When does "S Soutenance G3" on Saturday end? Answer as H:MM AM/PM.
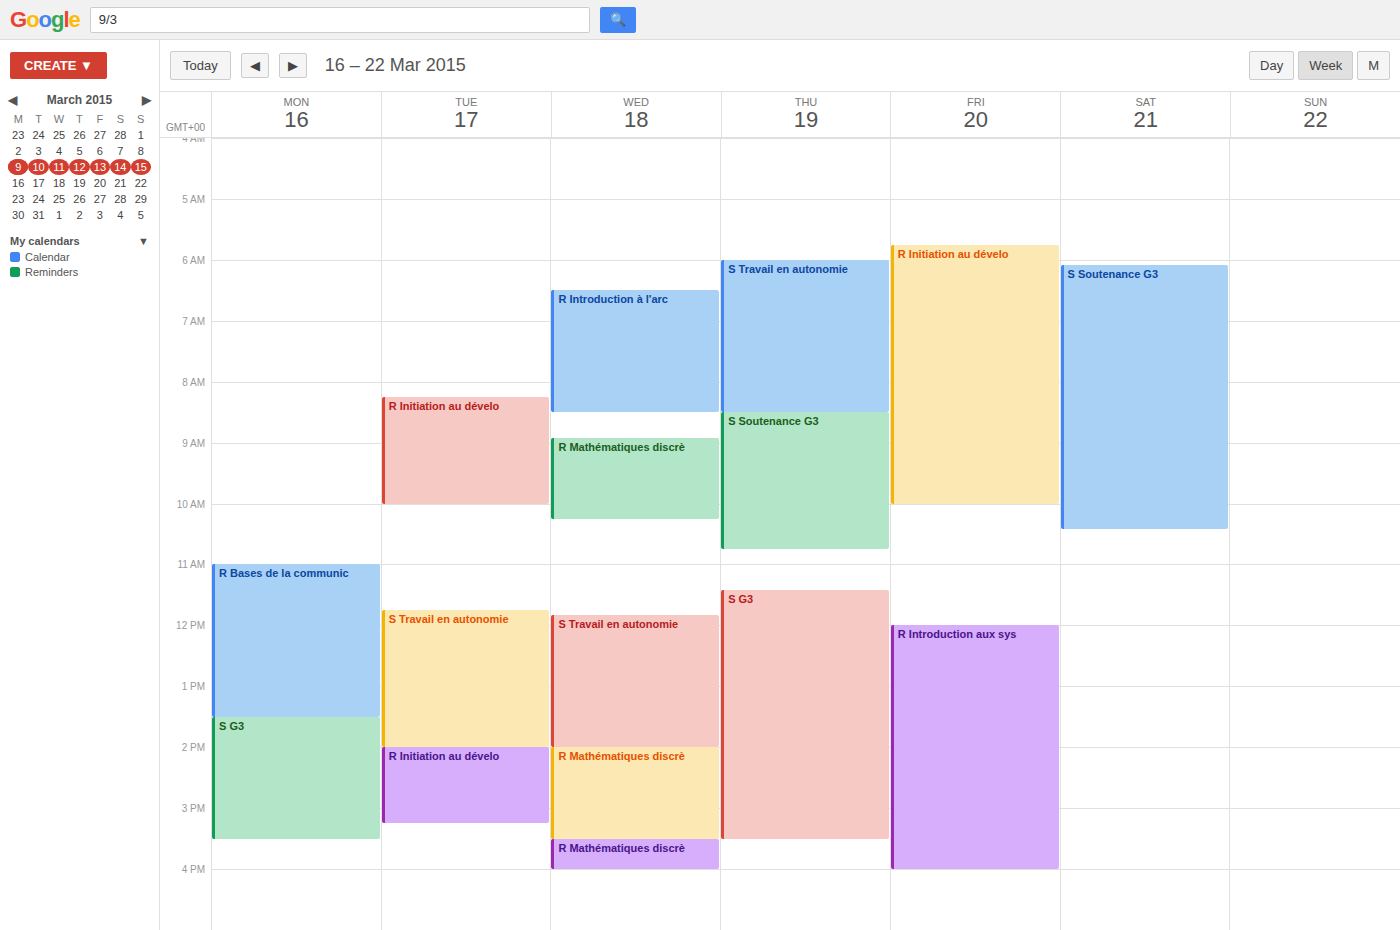
10:25 AM